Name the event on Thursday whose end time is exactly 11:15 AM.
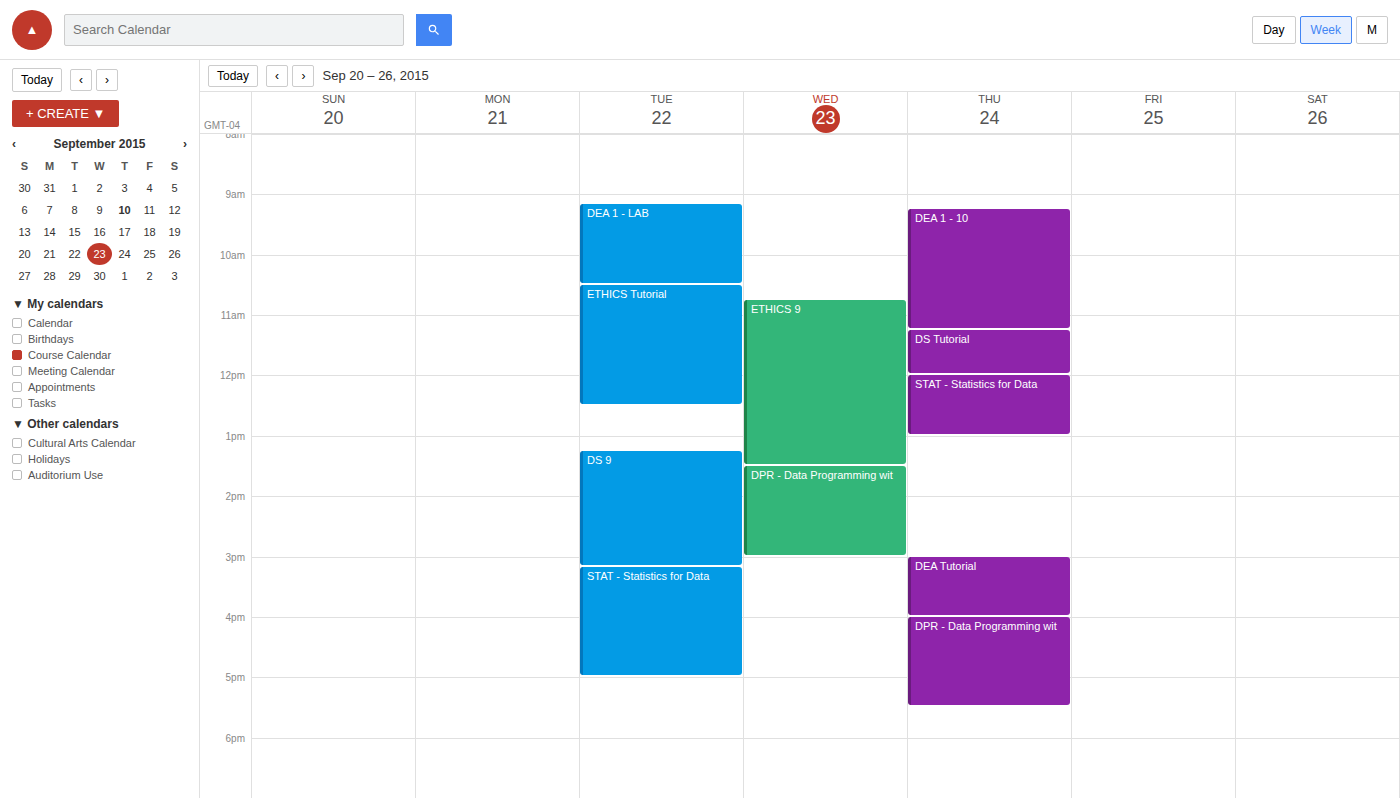
"DEA 1 - 10"